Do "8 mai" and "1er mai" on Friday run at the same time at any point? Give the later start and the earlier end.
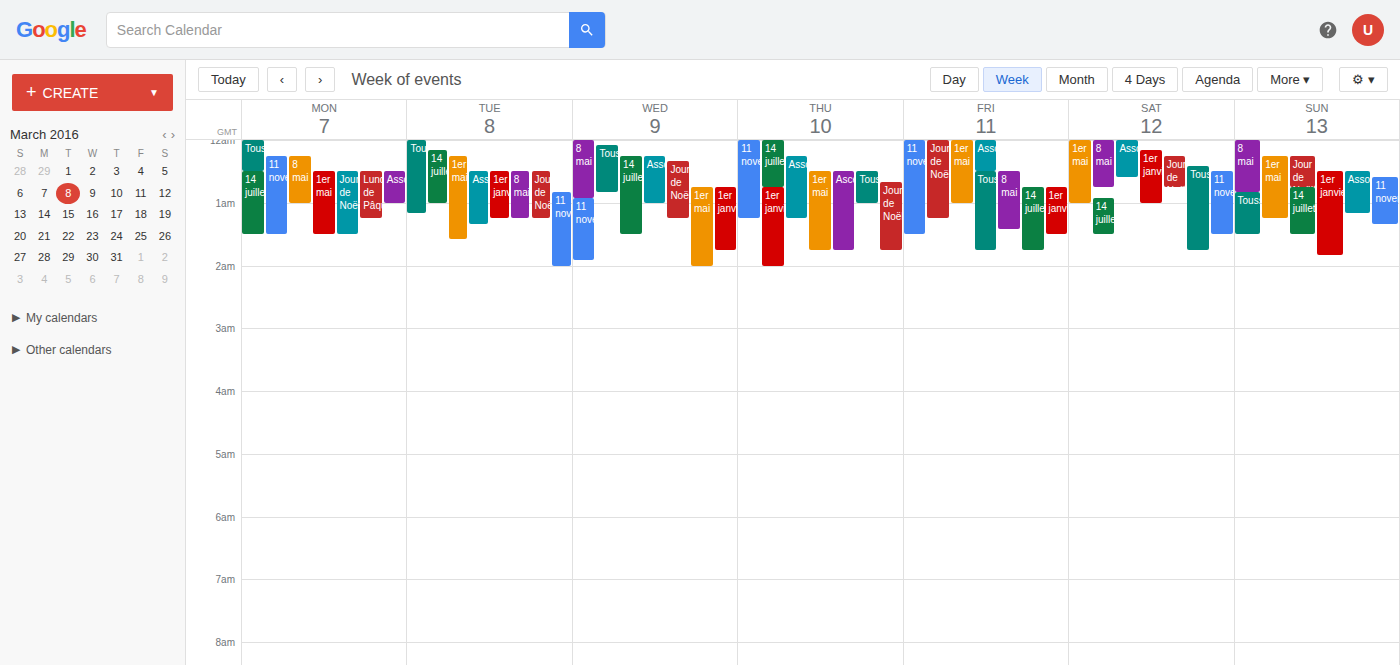
"8 mai" starts at 12:30 AM, before "1er mai" ends at 1:00 AM -- they overlap.